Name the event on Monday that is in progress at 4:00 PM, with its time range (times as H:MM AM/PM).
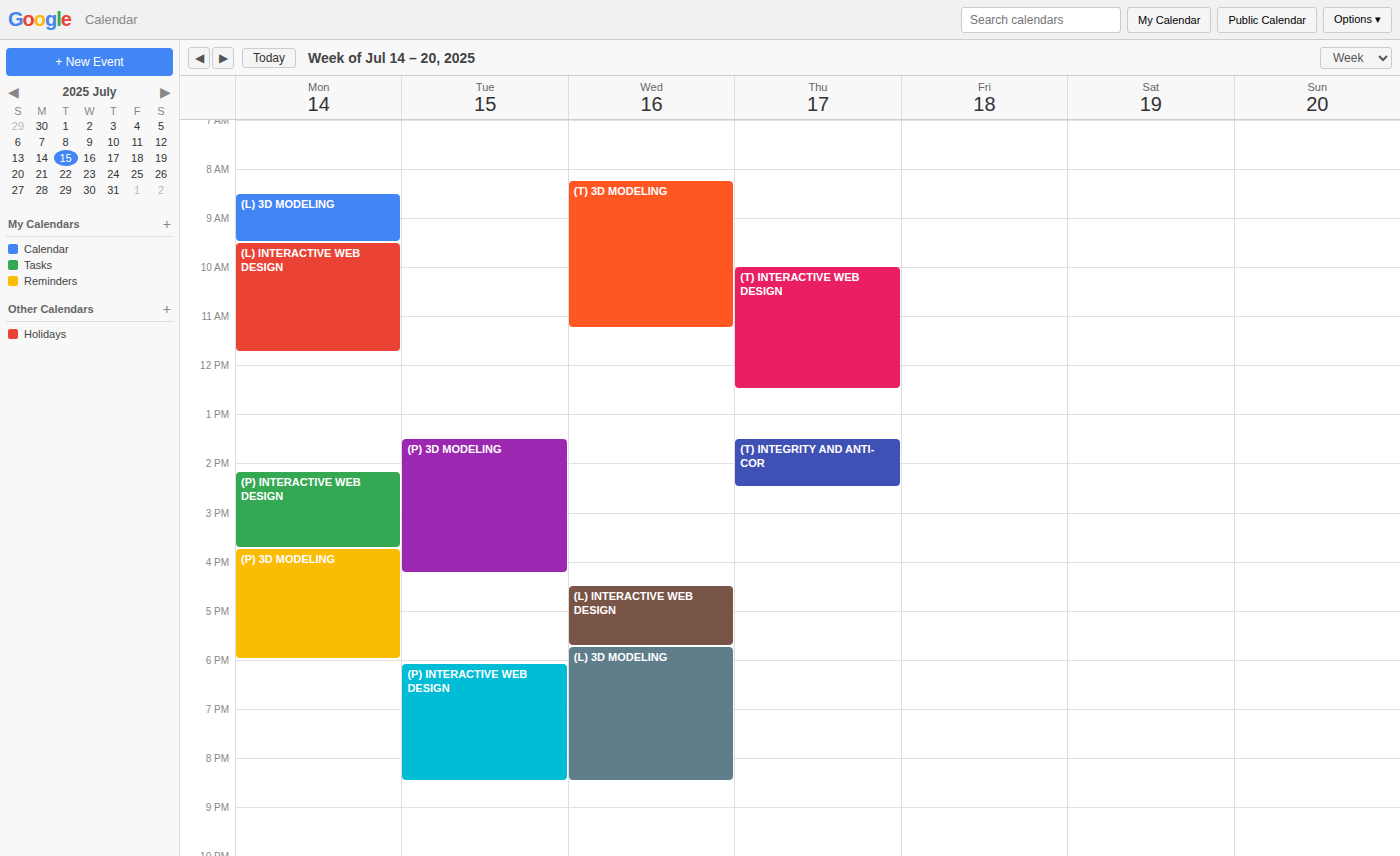
"(P) 3D MODELING", 3:45 PM to 6:00 PM